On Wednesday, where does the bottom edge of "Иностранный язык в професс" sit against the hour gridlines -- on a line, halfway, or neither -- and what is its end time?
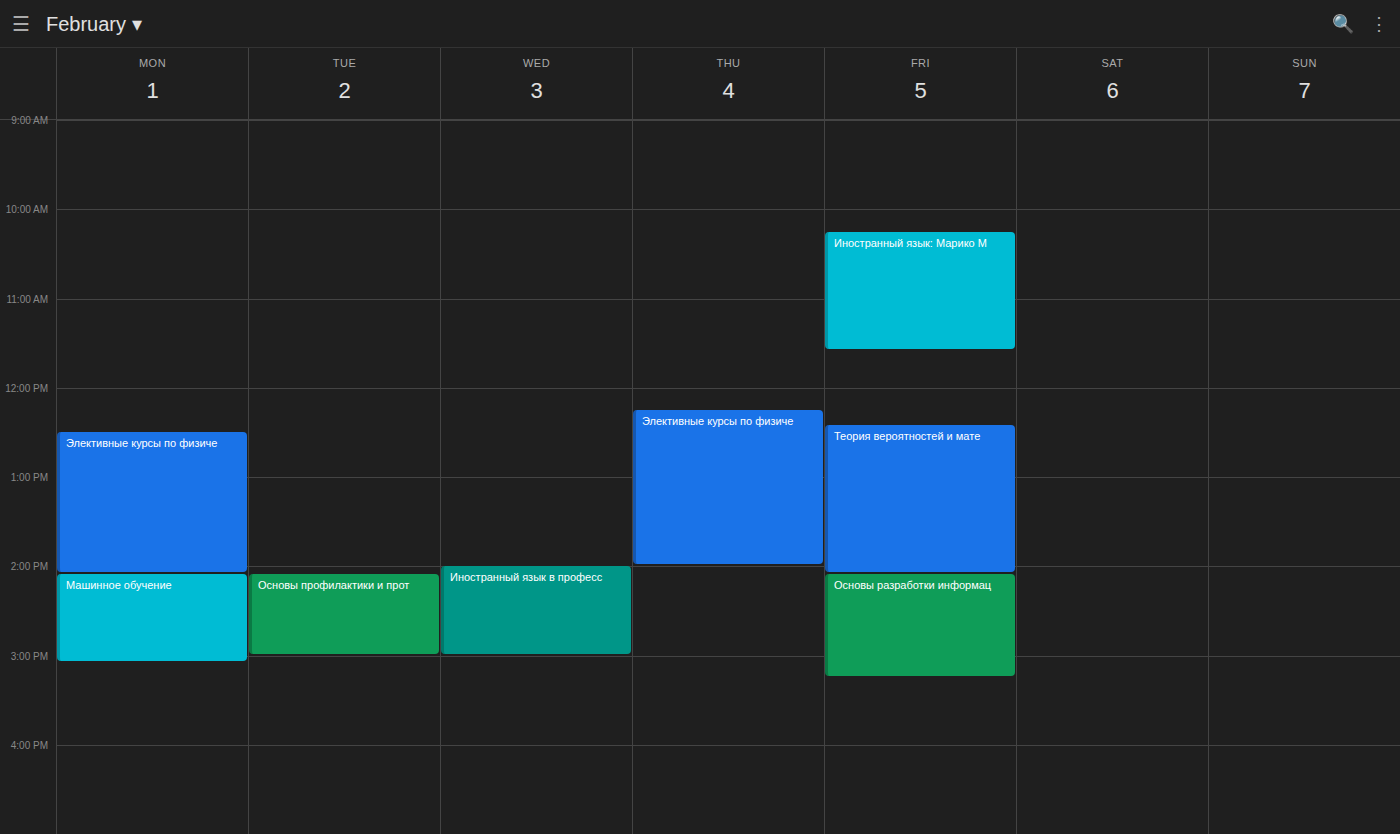
3:00 PM -- exactly on the 3 PM line.